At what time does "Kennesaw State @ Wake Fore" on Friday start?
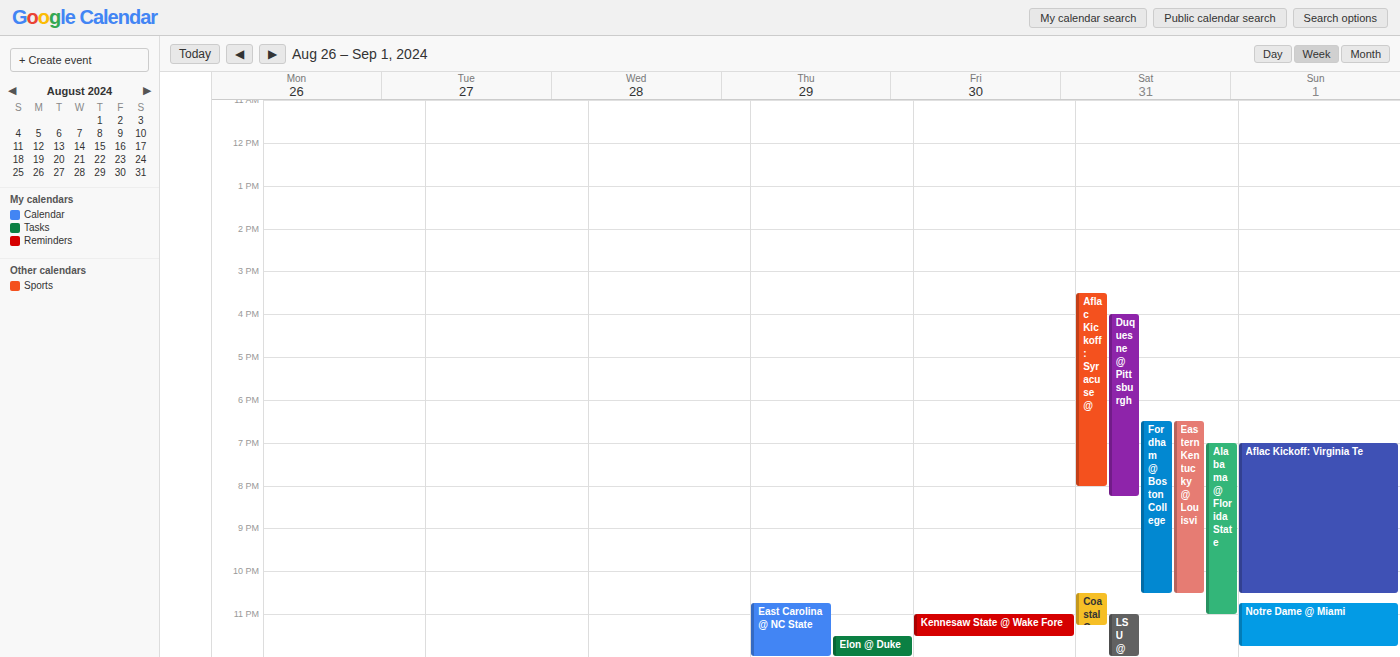
11:00 PM